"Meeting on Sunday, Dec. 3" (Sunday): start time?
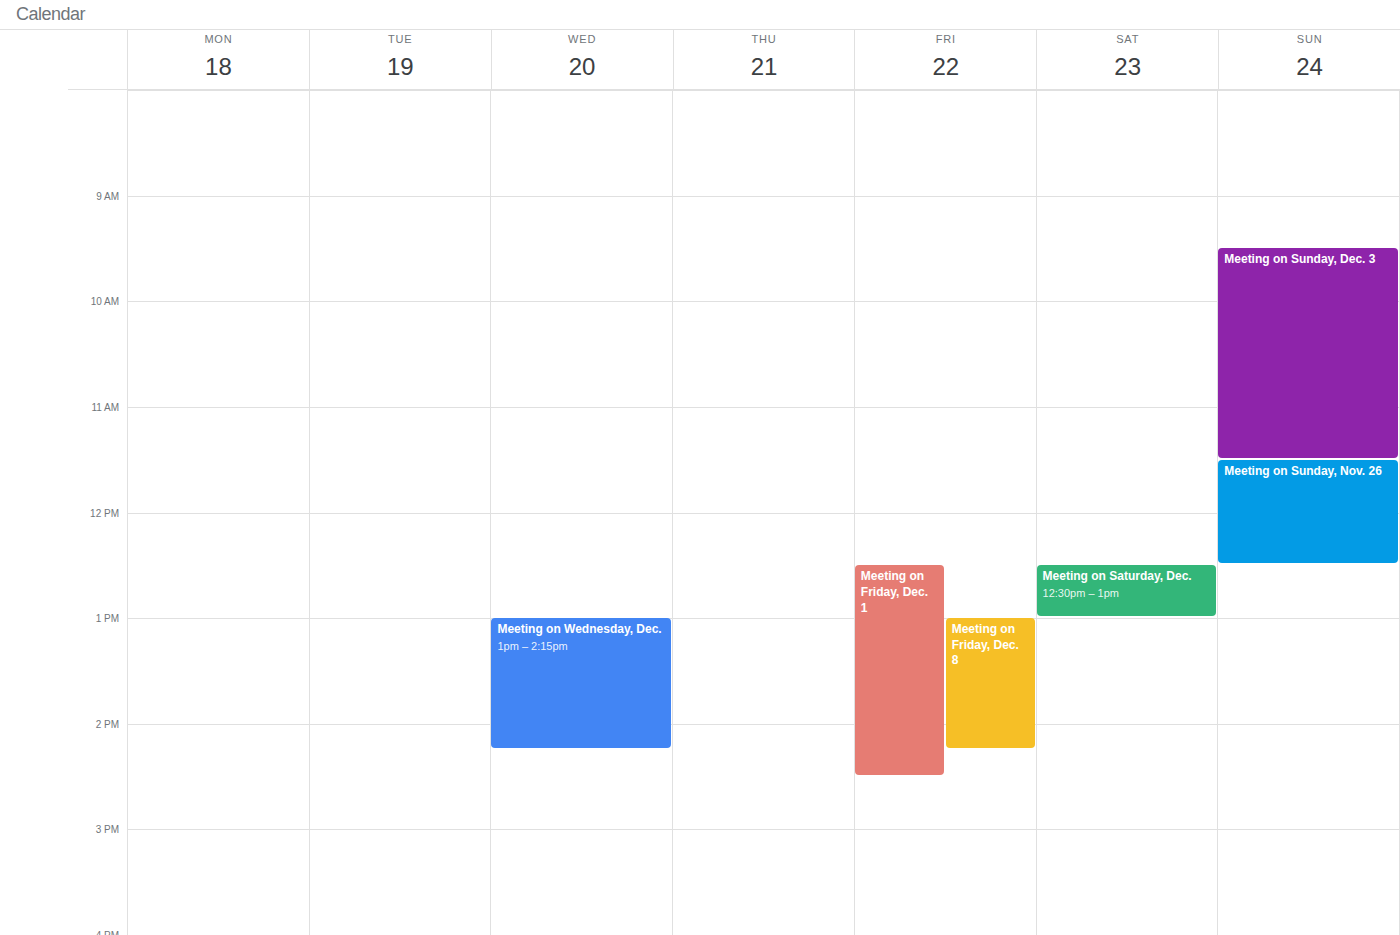
09:30